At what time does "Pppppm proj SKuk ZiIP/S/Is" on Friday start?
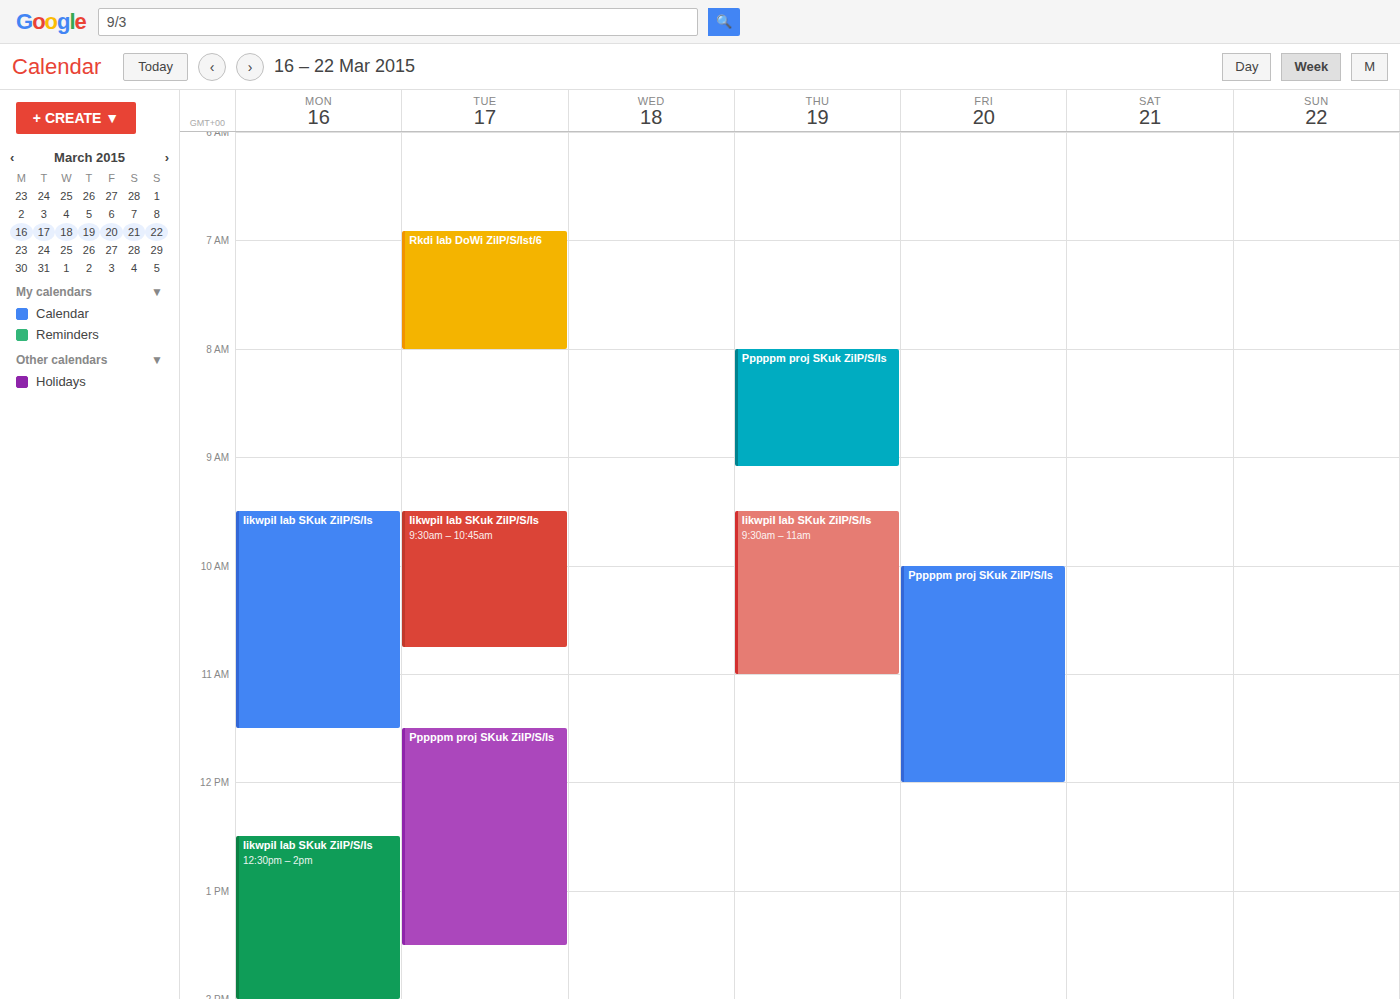
10:00